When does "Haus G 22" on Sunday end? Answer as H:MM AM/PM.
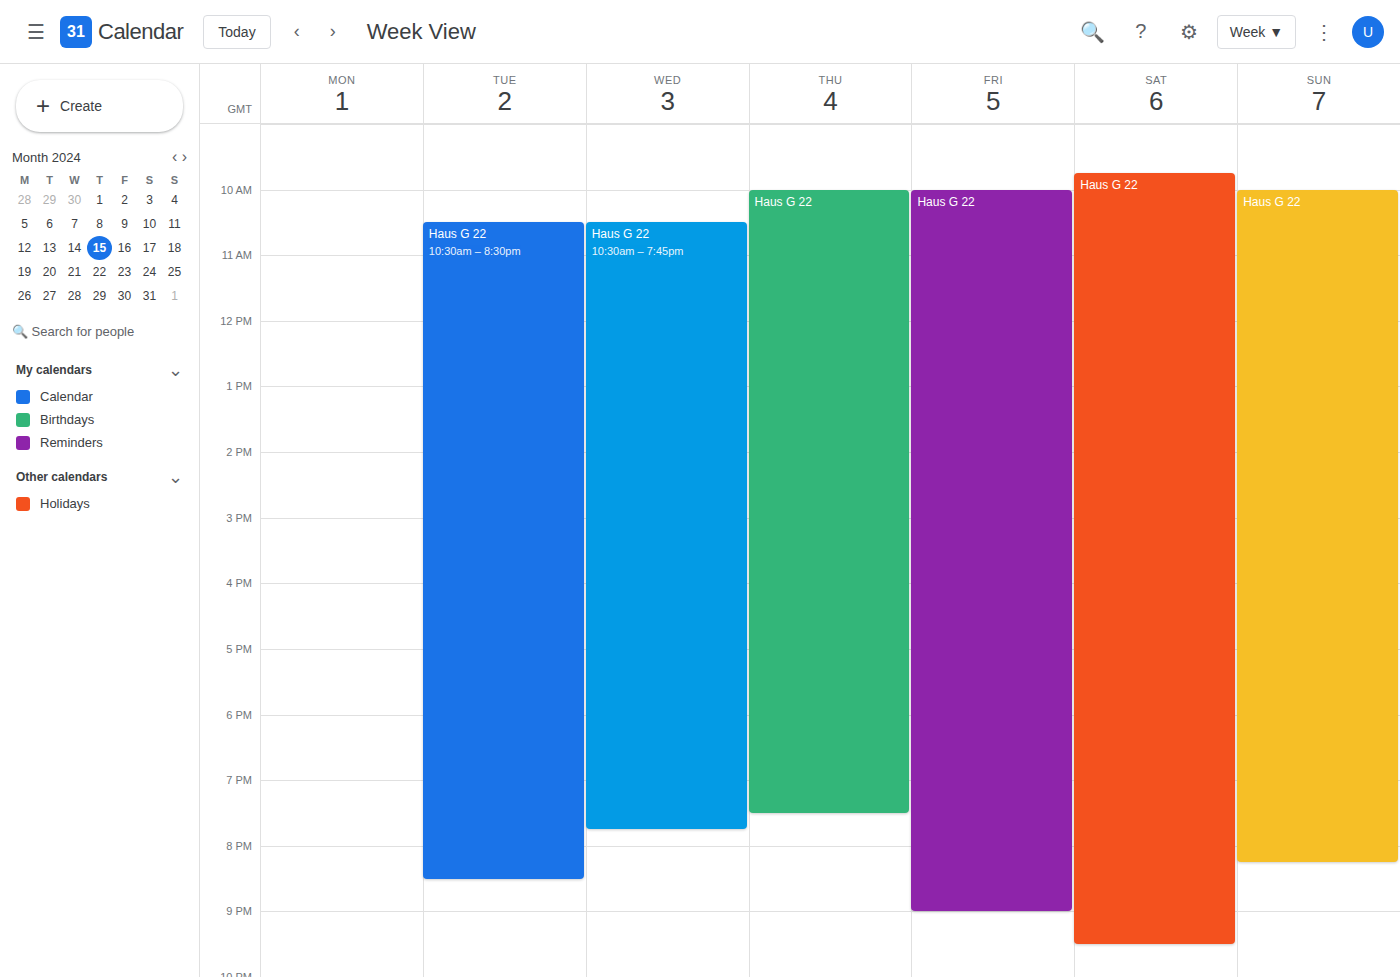
8:15 PM